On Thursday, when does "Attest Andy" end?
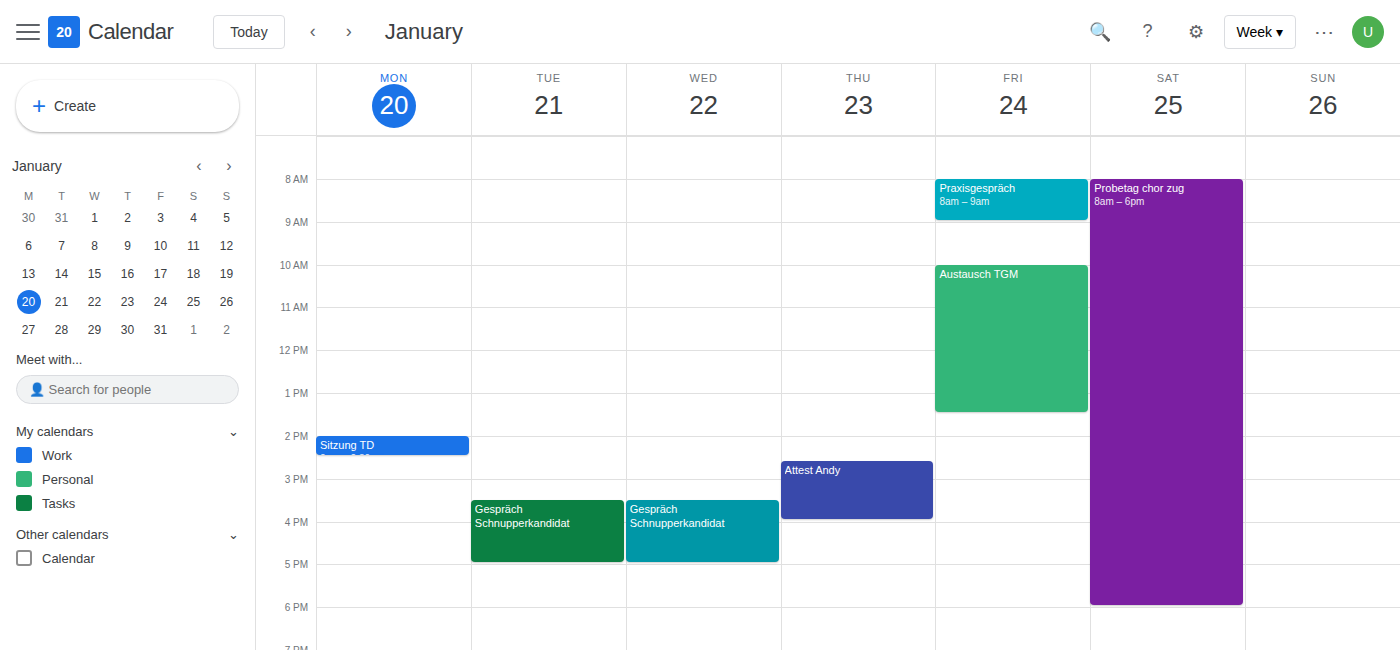
4:00 PM